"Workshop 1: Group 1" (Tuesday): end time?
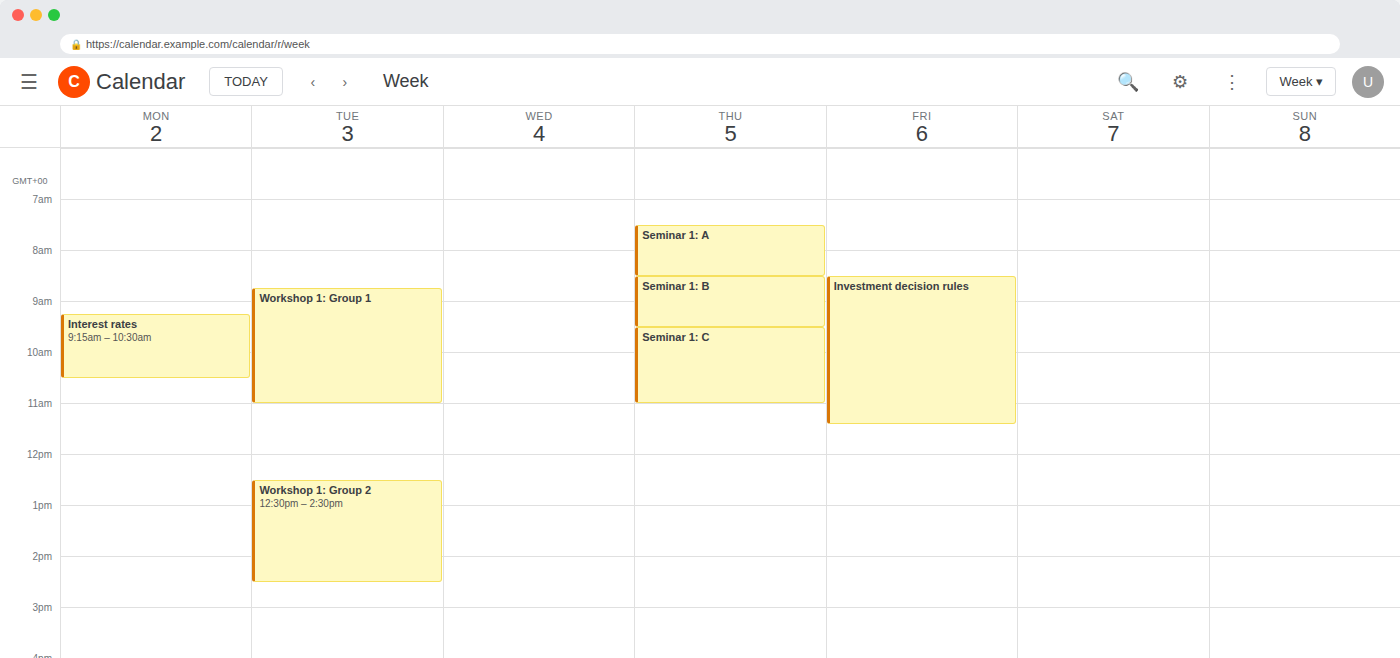
11:00 AM